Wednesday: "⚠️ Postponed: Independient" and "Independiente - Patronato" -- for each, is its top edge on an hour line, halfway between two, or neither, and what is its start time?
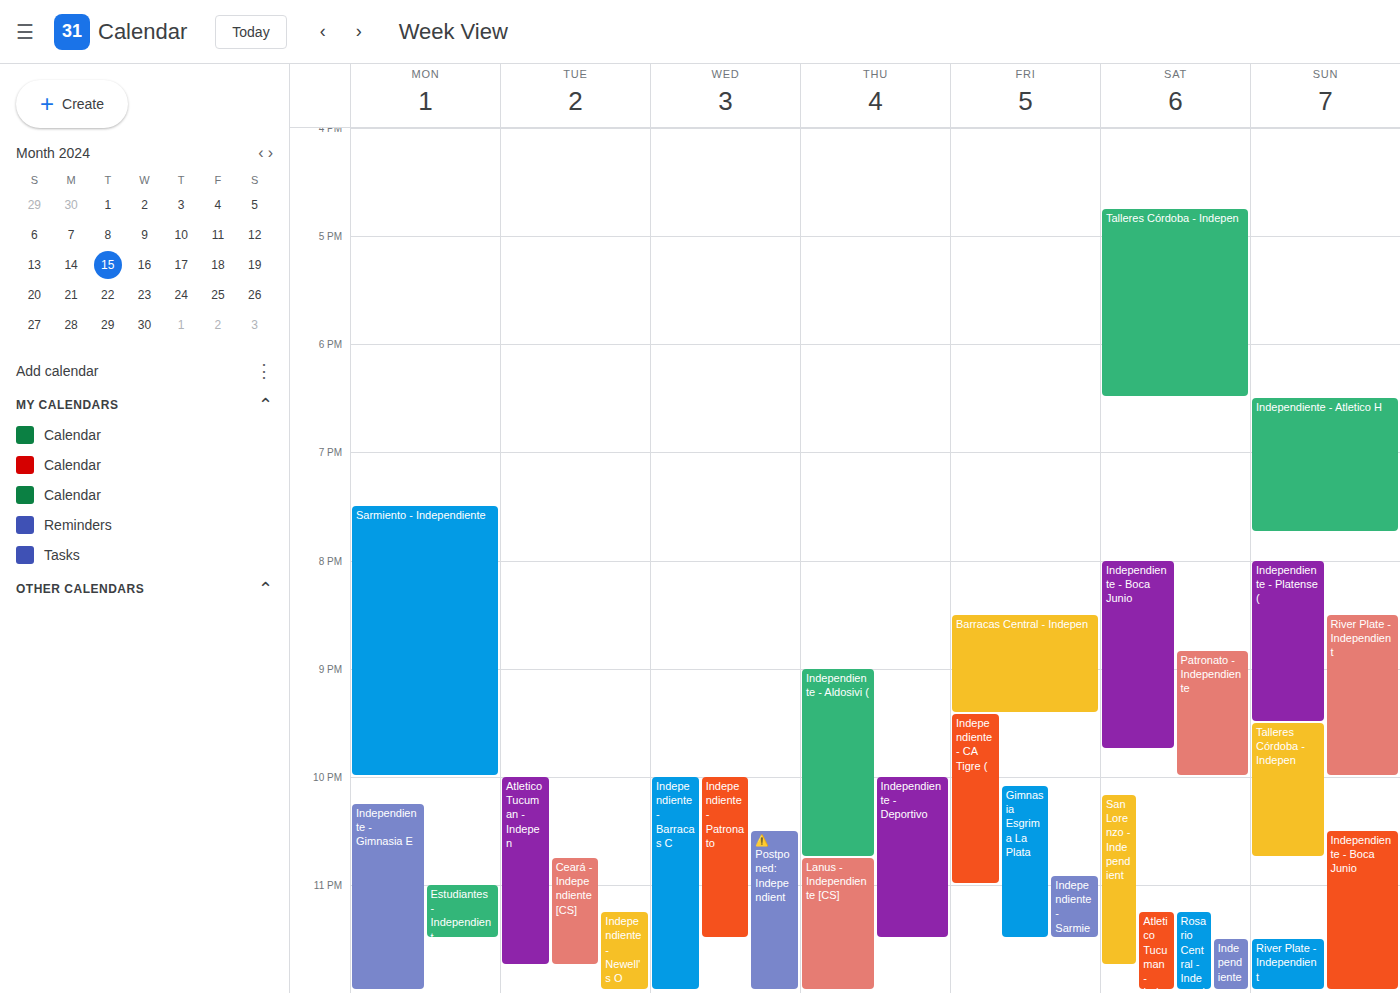
"⚠️ Postponed: Independient": 22:30, halfway between the 22:00 and 23:00 lines. "Independiente - Patronato": 22:00, exactly on the 22:00 line.